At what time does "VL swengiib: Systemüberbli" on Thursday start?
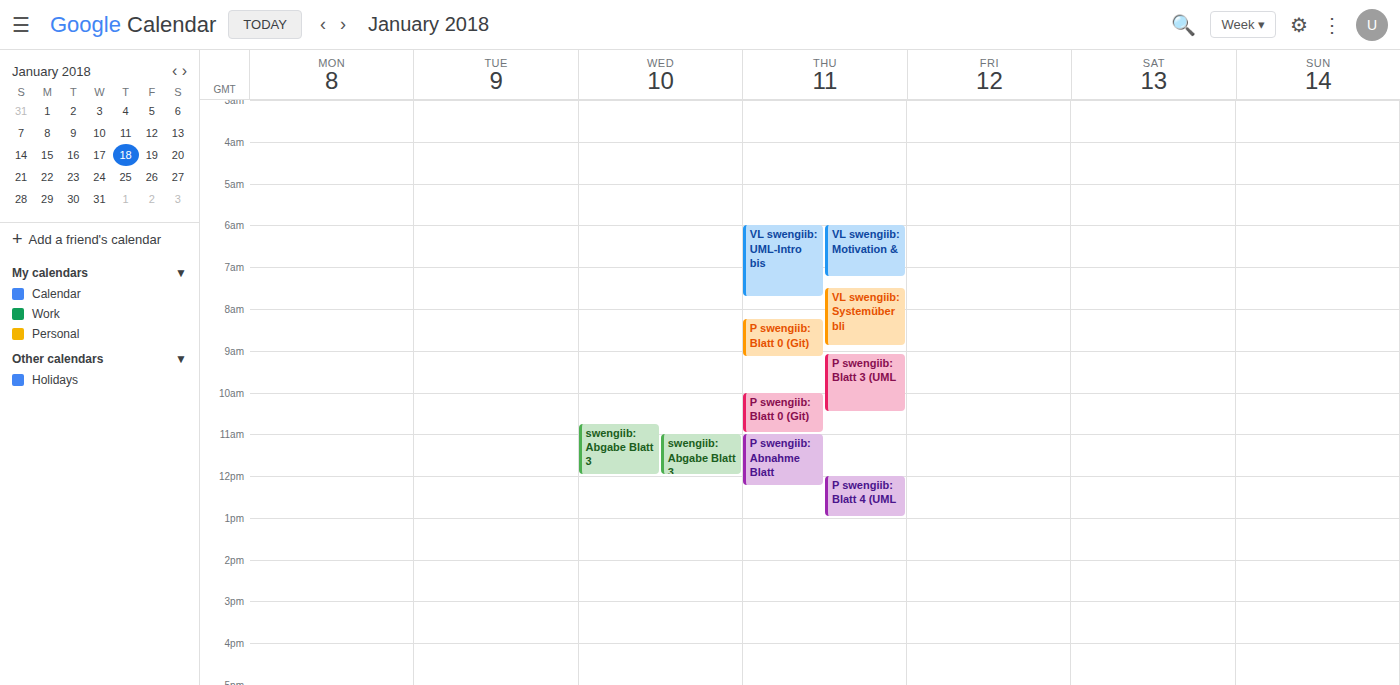
7:30 AM